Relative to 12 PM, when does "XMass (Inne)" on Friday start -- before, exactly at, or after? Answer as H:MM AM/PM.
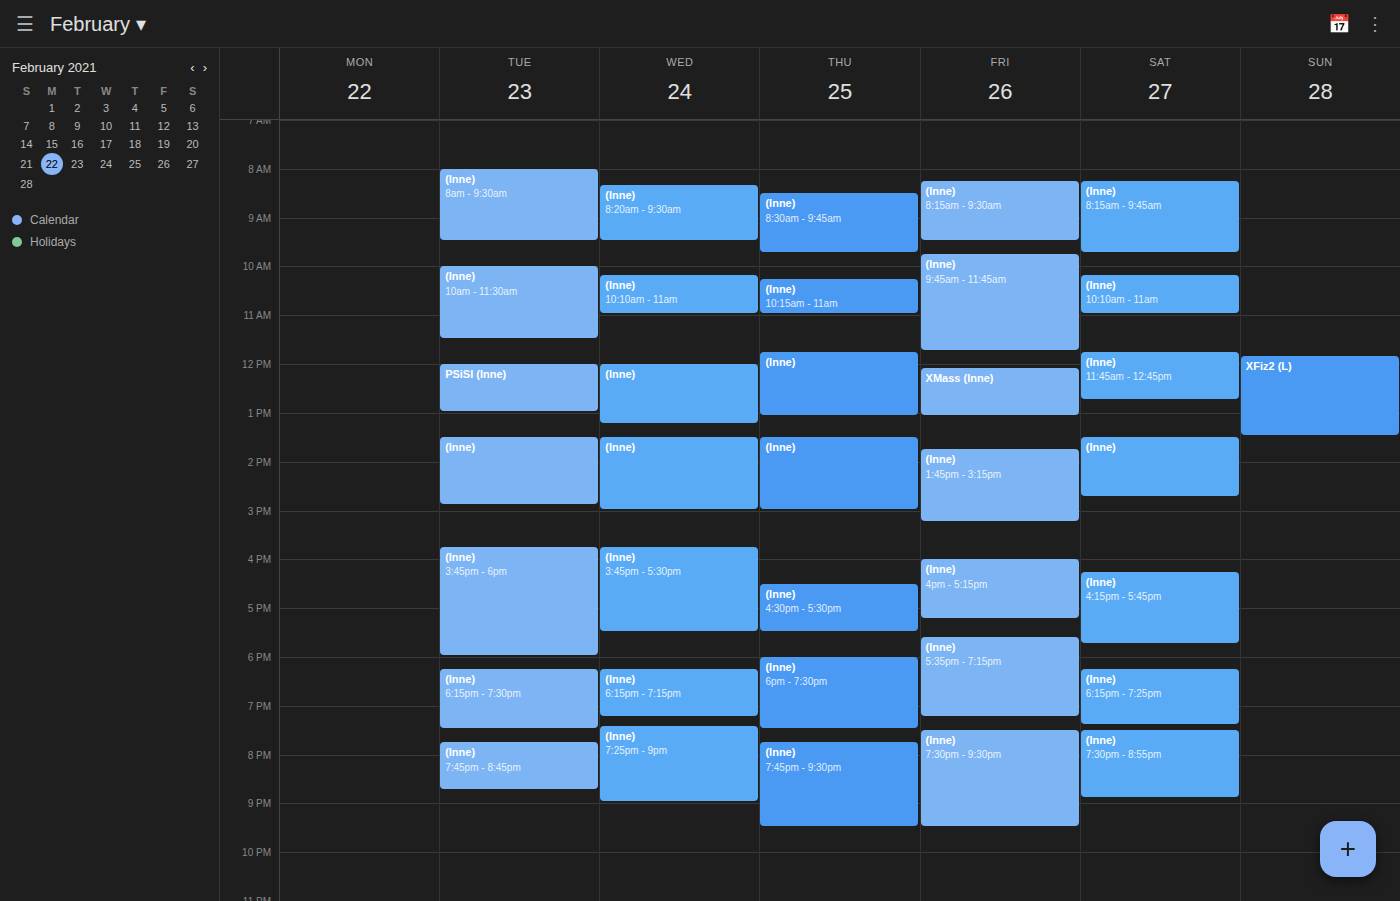
12:05 PM -- after 12 PM, 5 minutes below the 12 PM line.